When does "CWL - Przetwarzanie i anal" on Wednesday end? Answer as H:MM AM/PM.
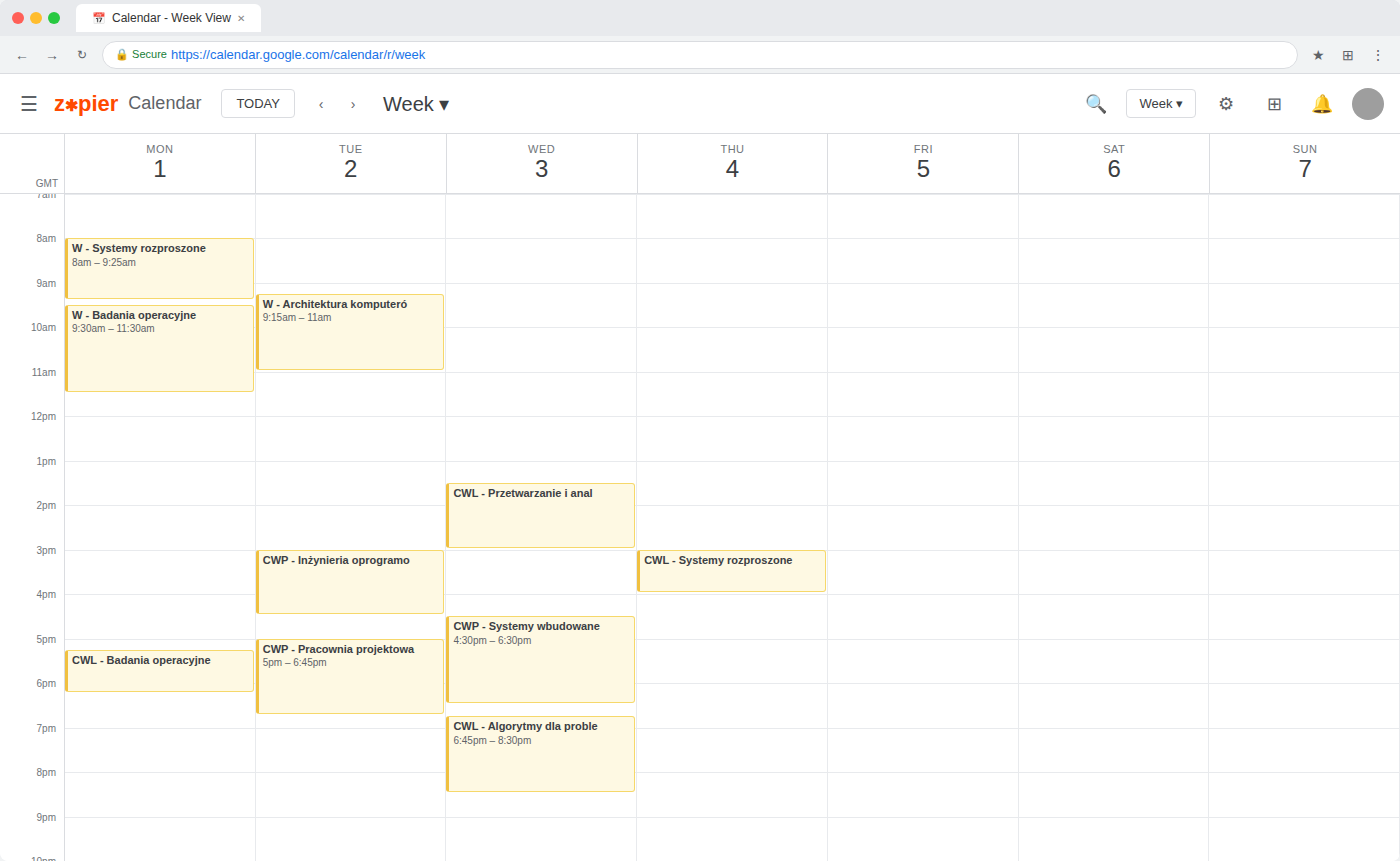
3:00 PM